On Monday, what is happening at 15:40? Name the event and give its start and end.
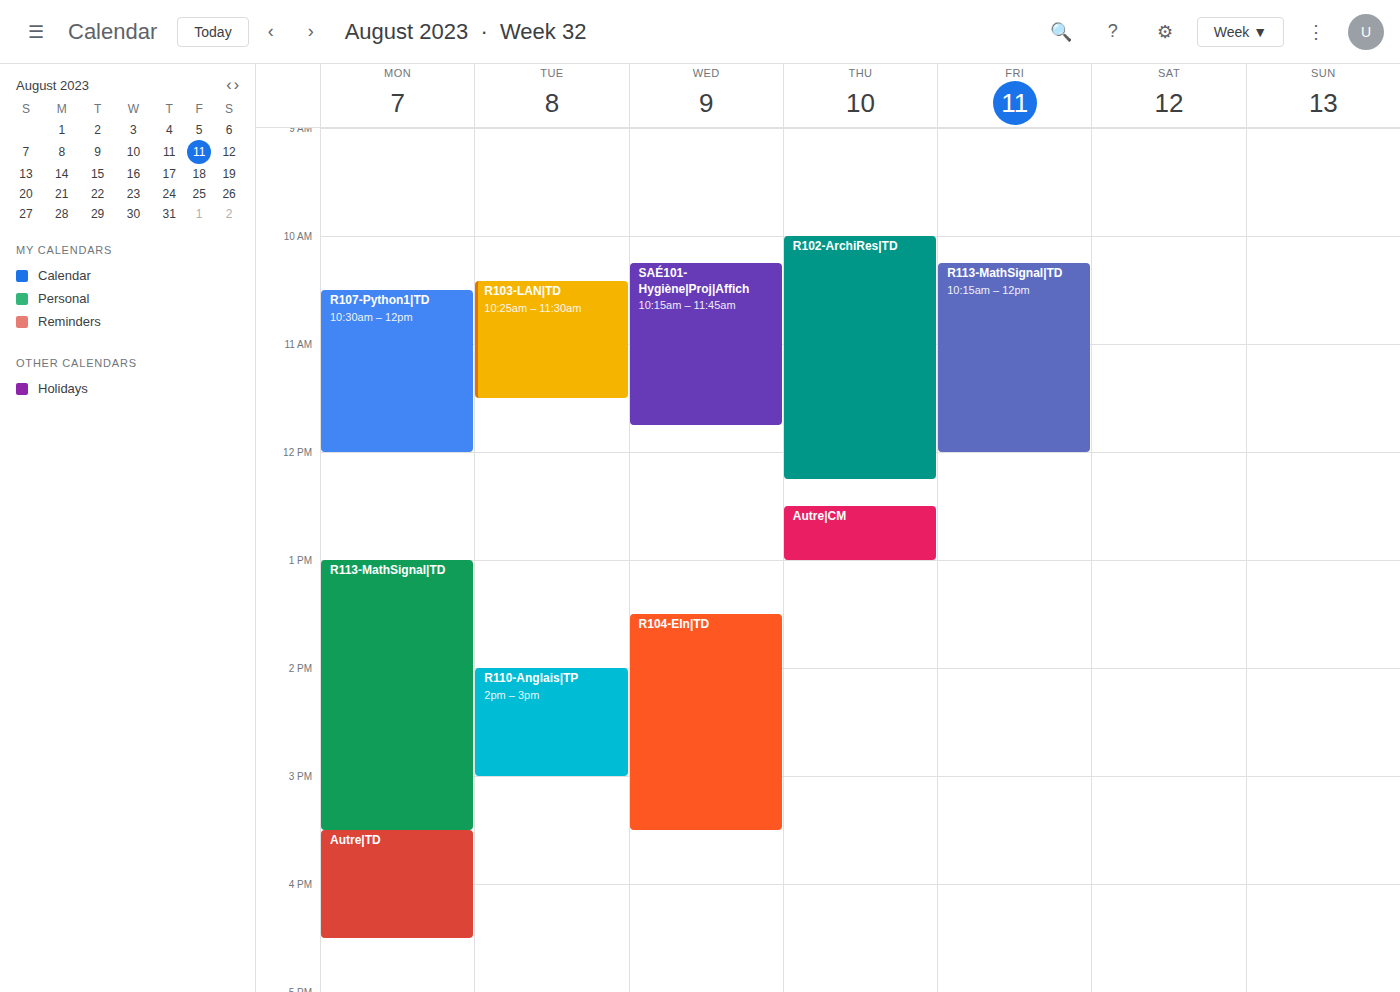
"Autre|TD", 15:30 to 16:30